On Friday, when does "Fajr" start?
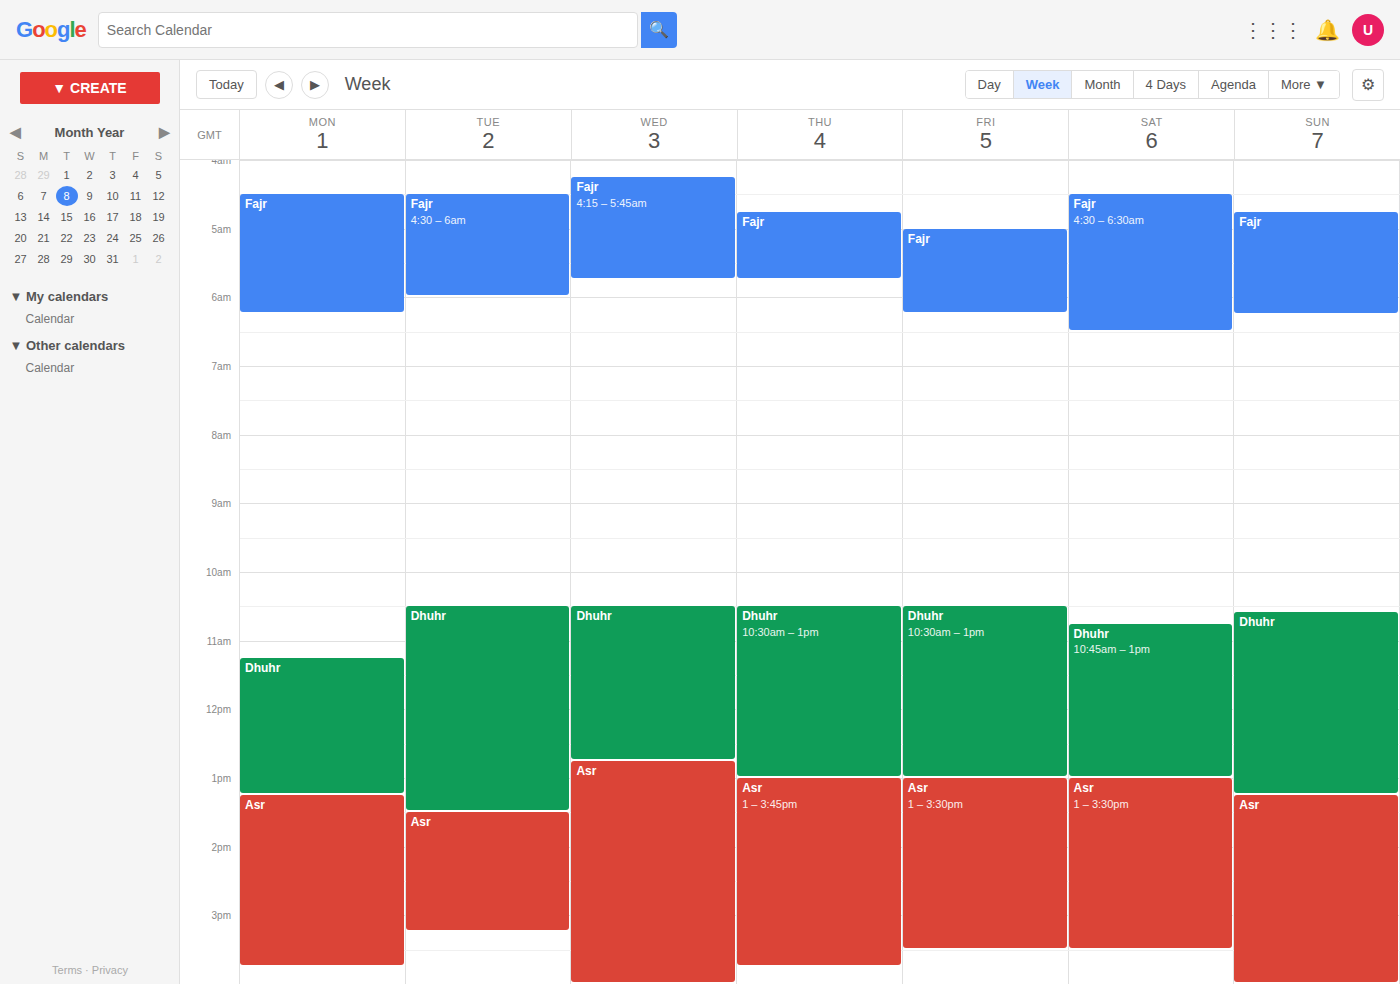
5:00 AM